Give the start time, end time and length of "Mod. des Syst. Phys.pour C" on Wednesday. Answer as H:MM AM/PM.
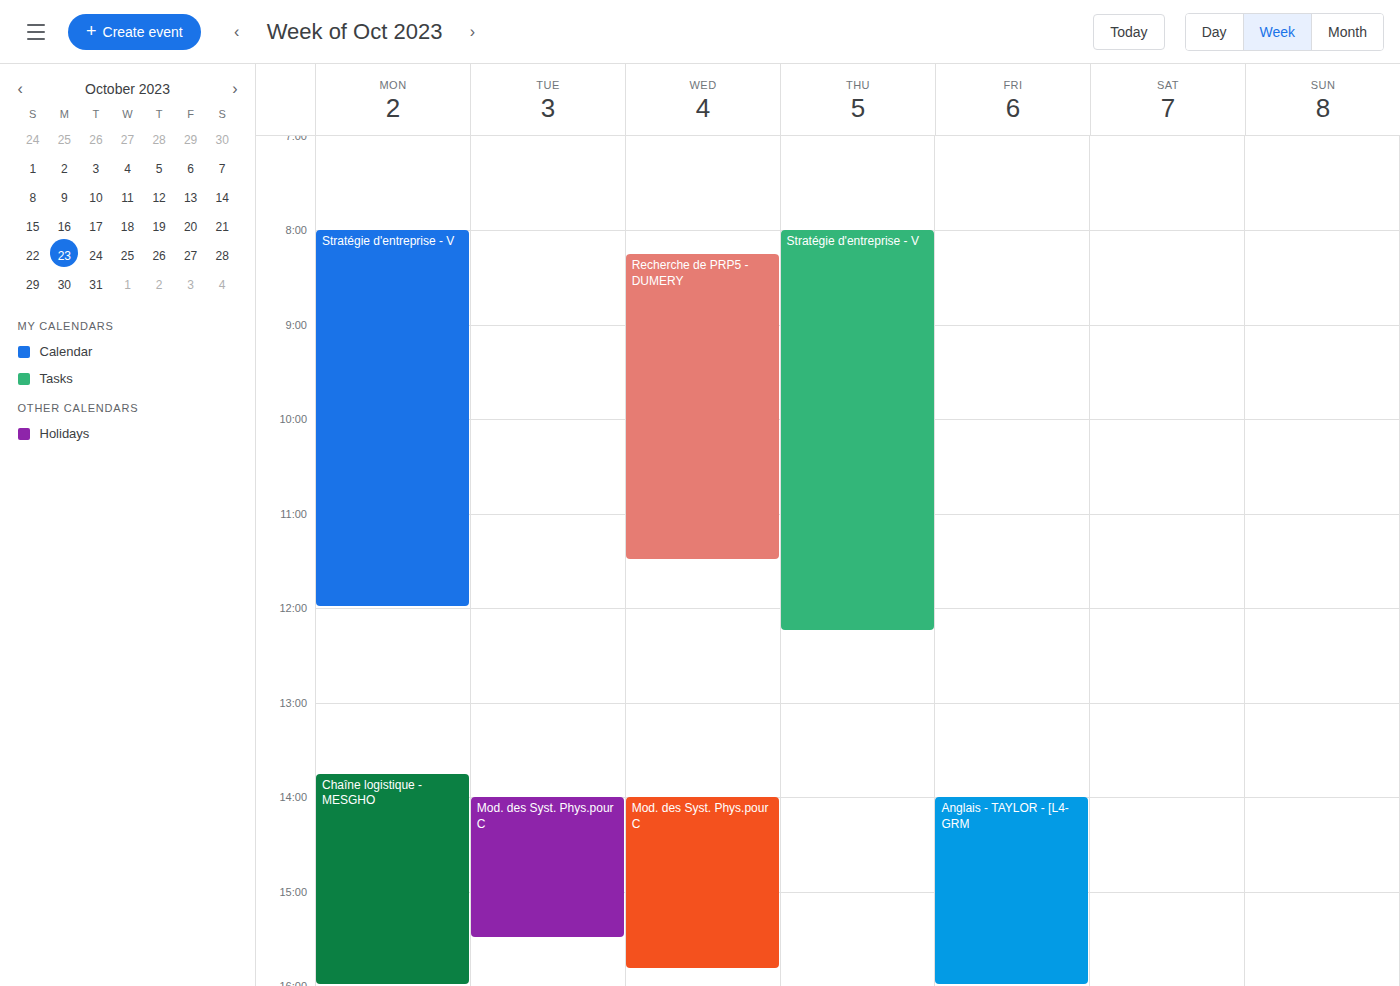
2:00 PM to 3:50 PM, 1 hour 50 minutes